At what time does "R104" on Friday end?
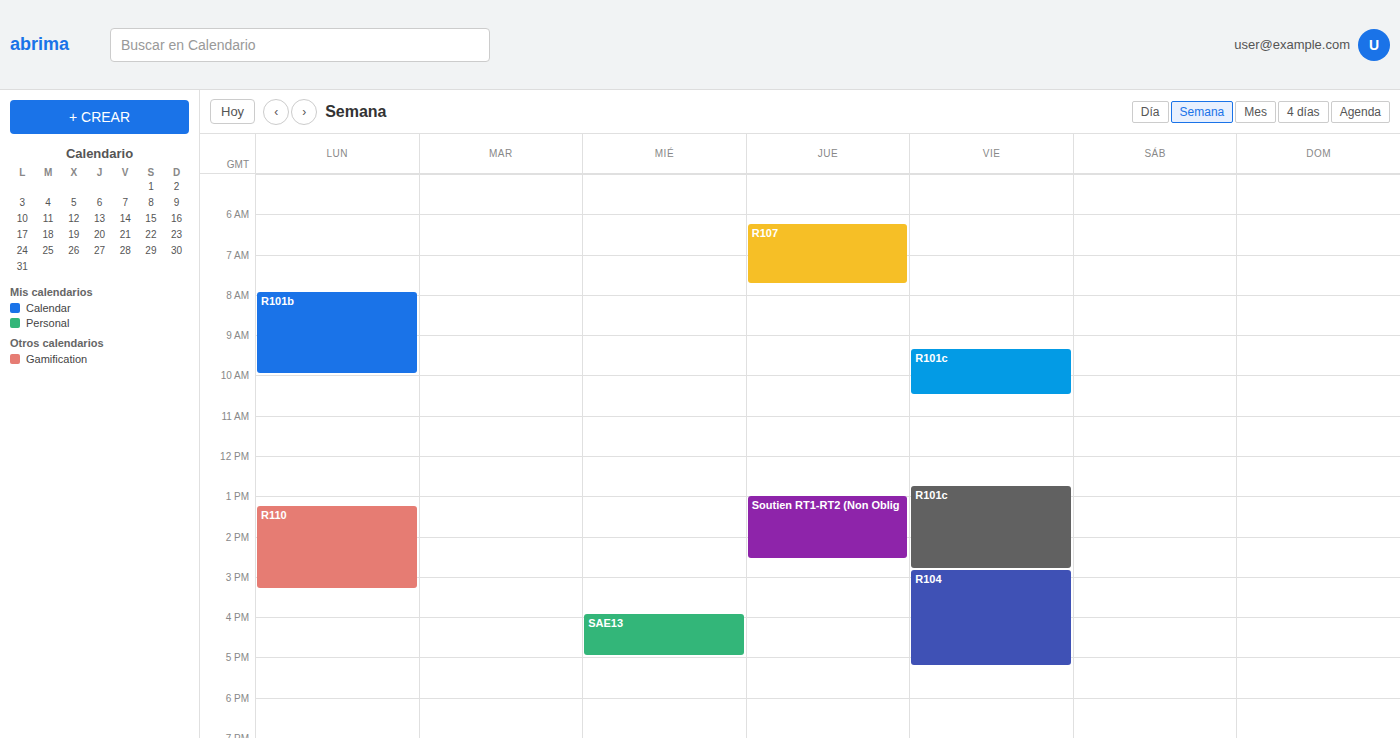
5:15 PM